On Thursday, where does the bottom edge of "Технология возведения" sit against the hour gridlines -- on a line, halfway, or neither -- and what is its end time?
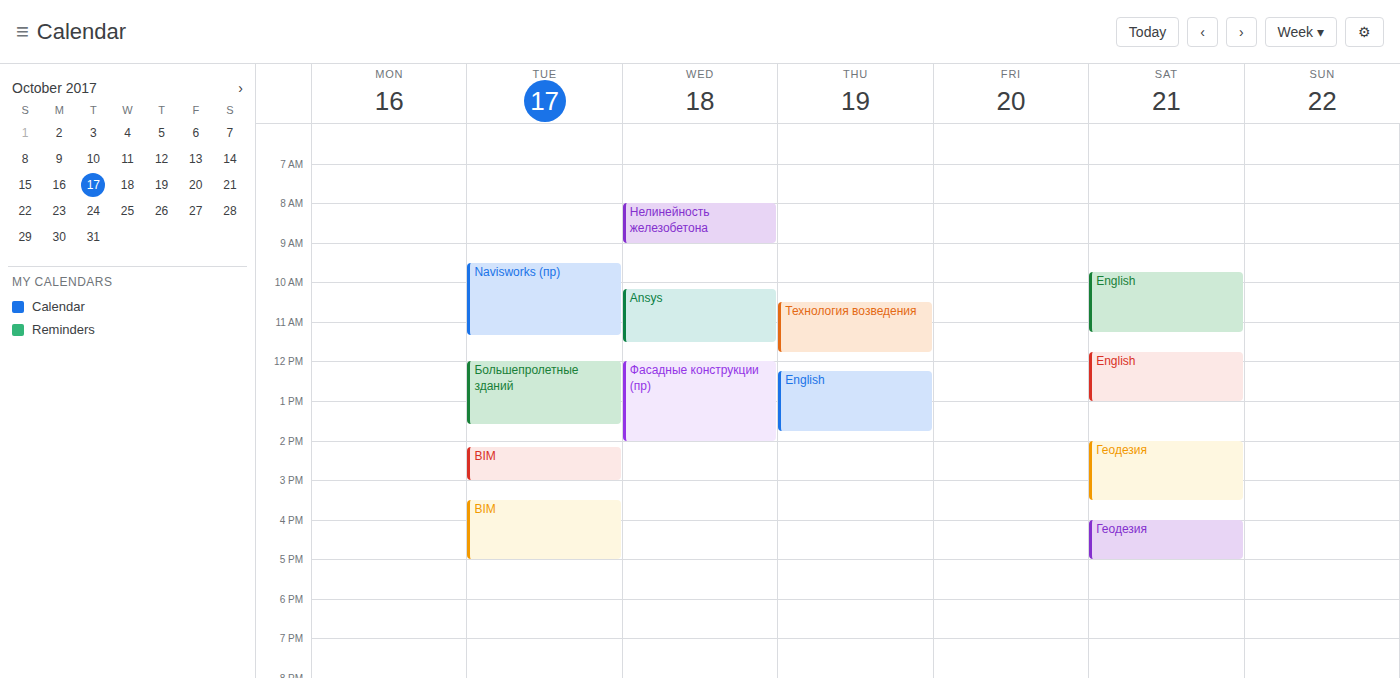
11:45 AM -- neither: three quarters of the way from the 11 AM line to the 12 PM line.